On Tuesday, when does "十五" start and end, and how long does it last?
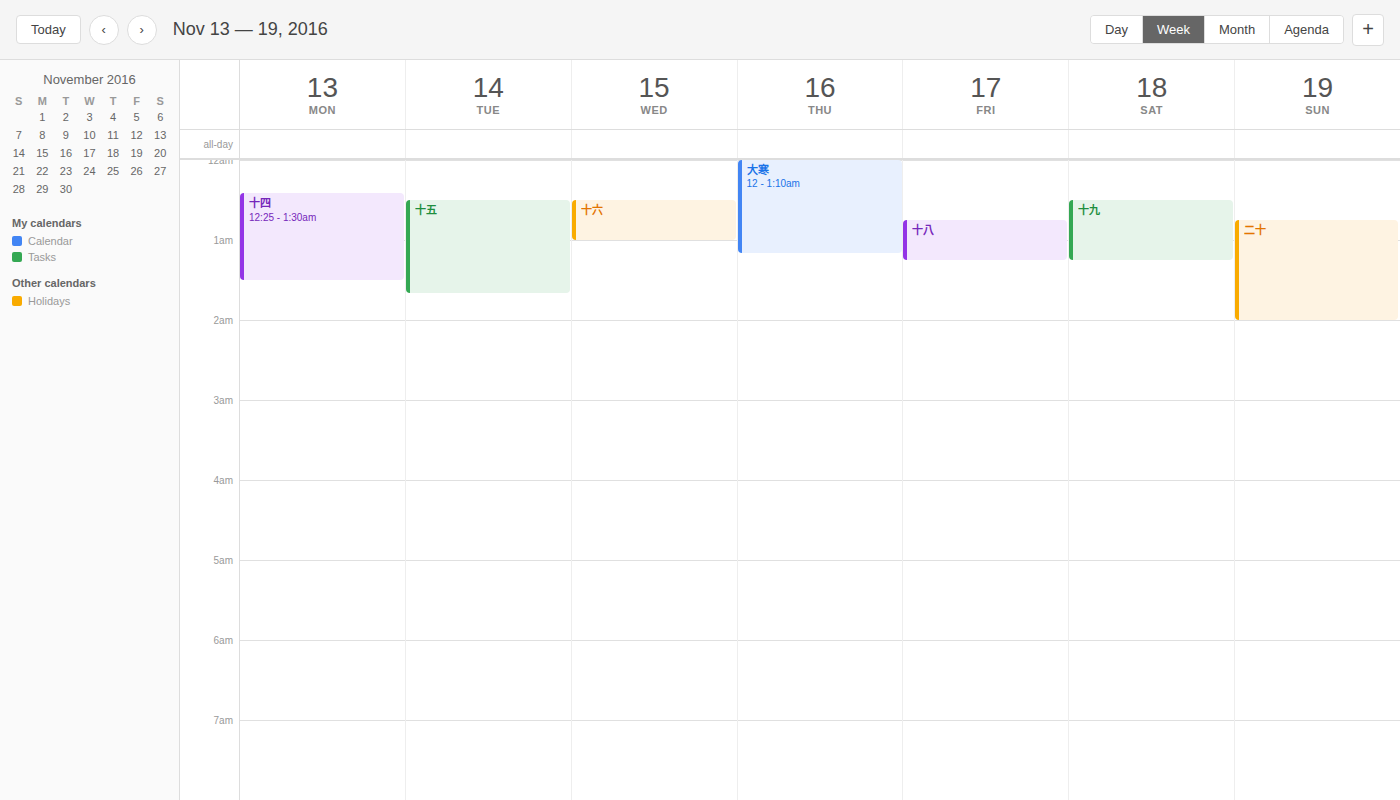
12:30 AM to 1:40 AM, 1 hour 10 minutes